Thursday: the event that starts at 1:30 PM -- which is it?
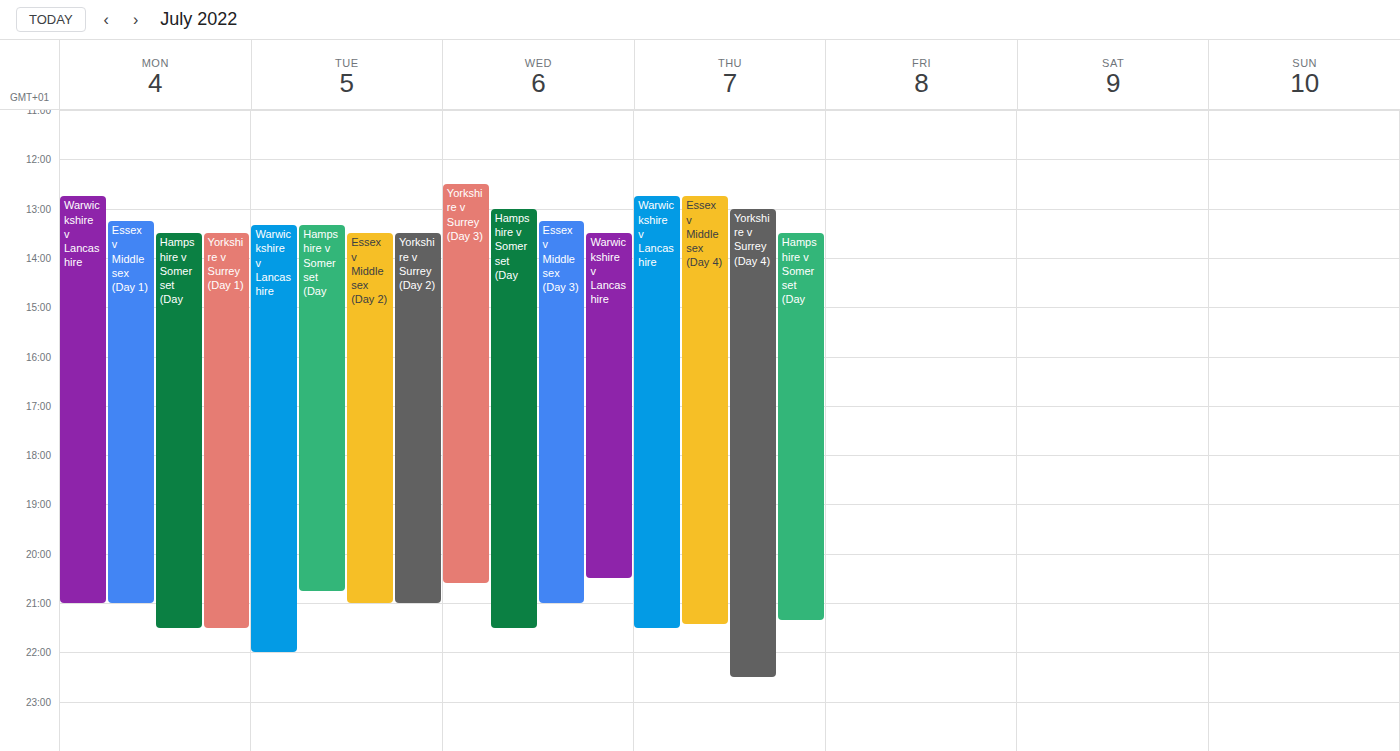
"Hampshire v Somerset (Day"